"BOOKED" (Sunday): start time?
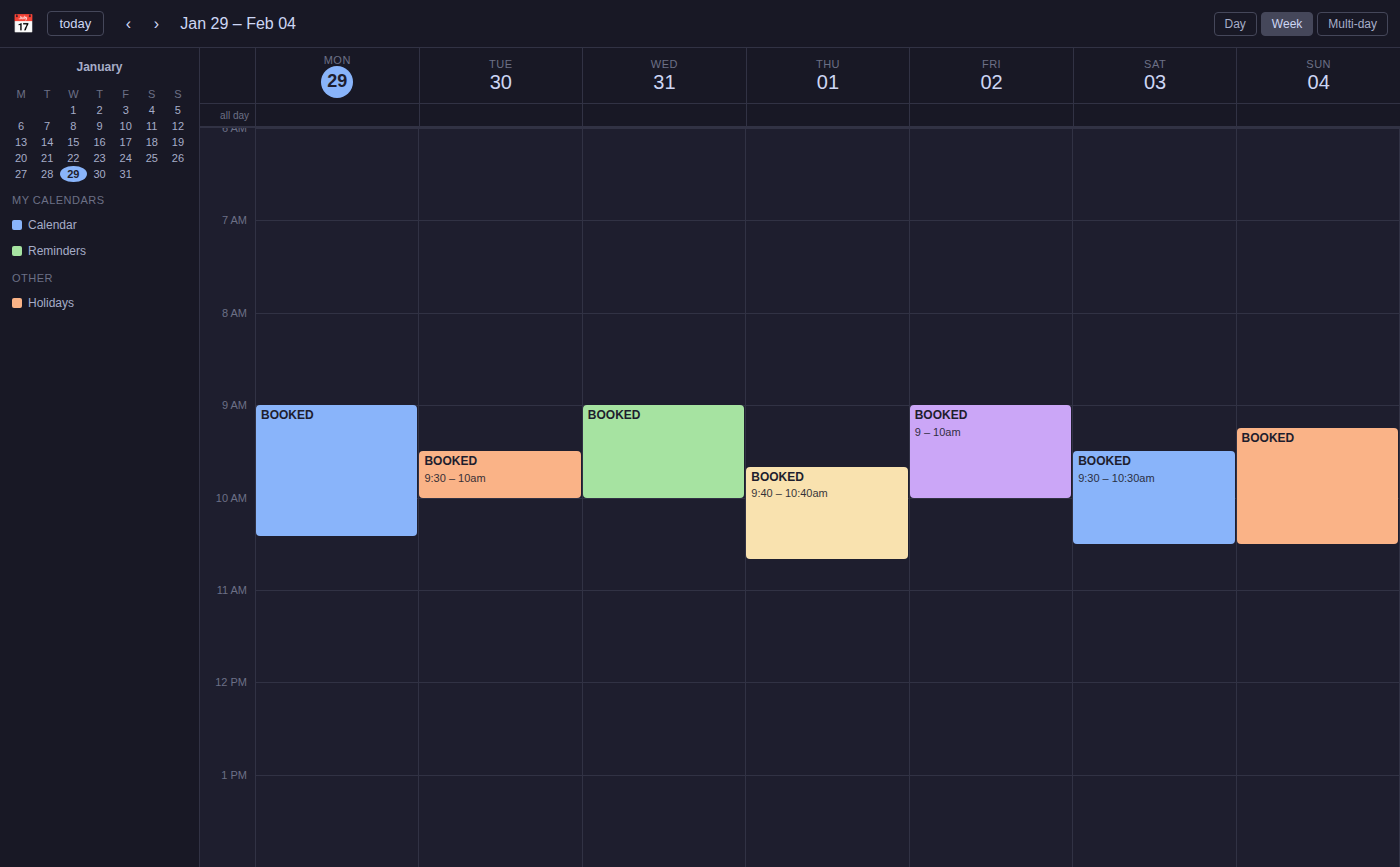
9:15 AM